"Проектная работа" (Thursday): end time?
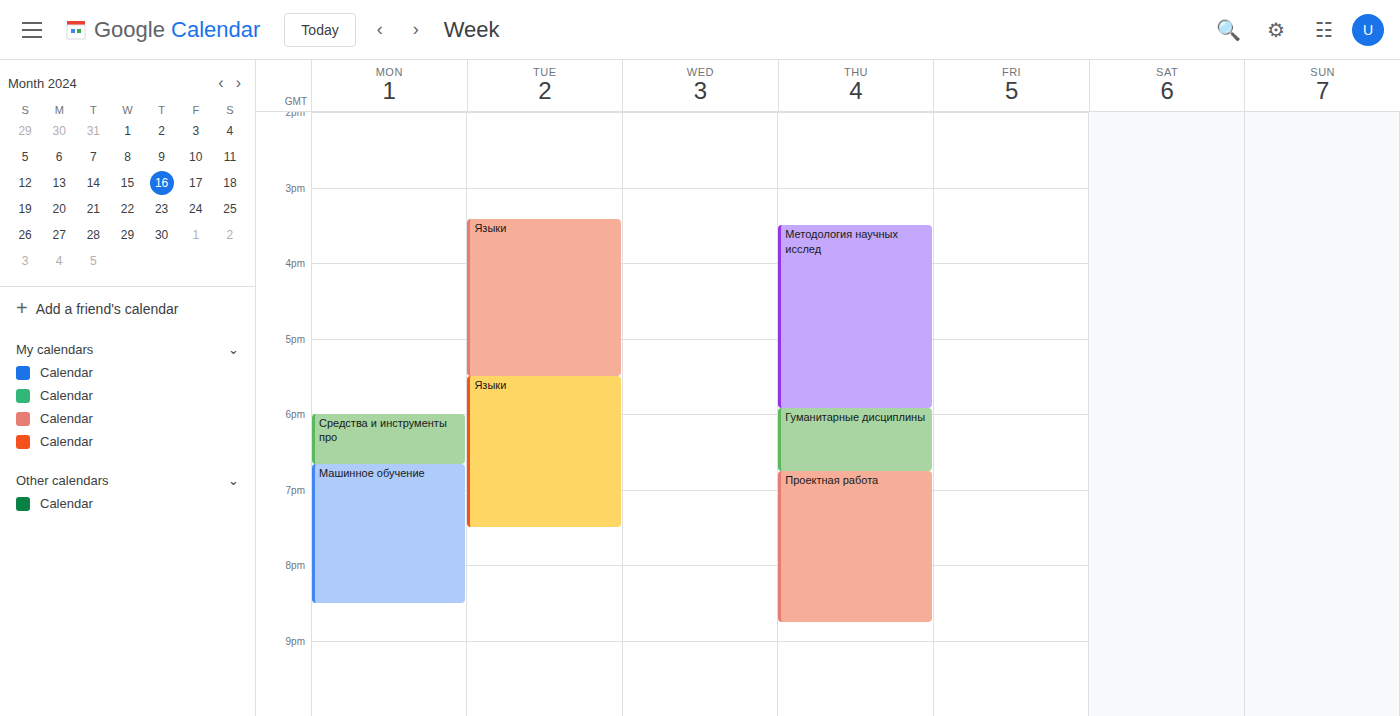
8:45 PM